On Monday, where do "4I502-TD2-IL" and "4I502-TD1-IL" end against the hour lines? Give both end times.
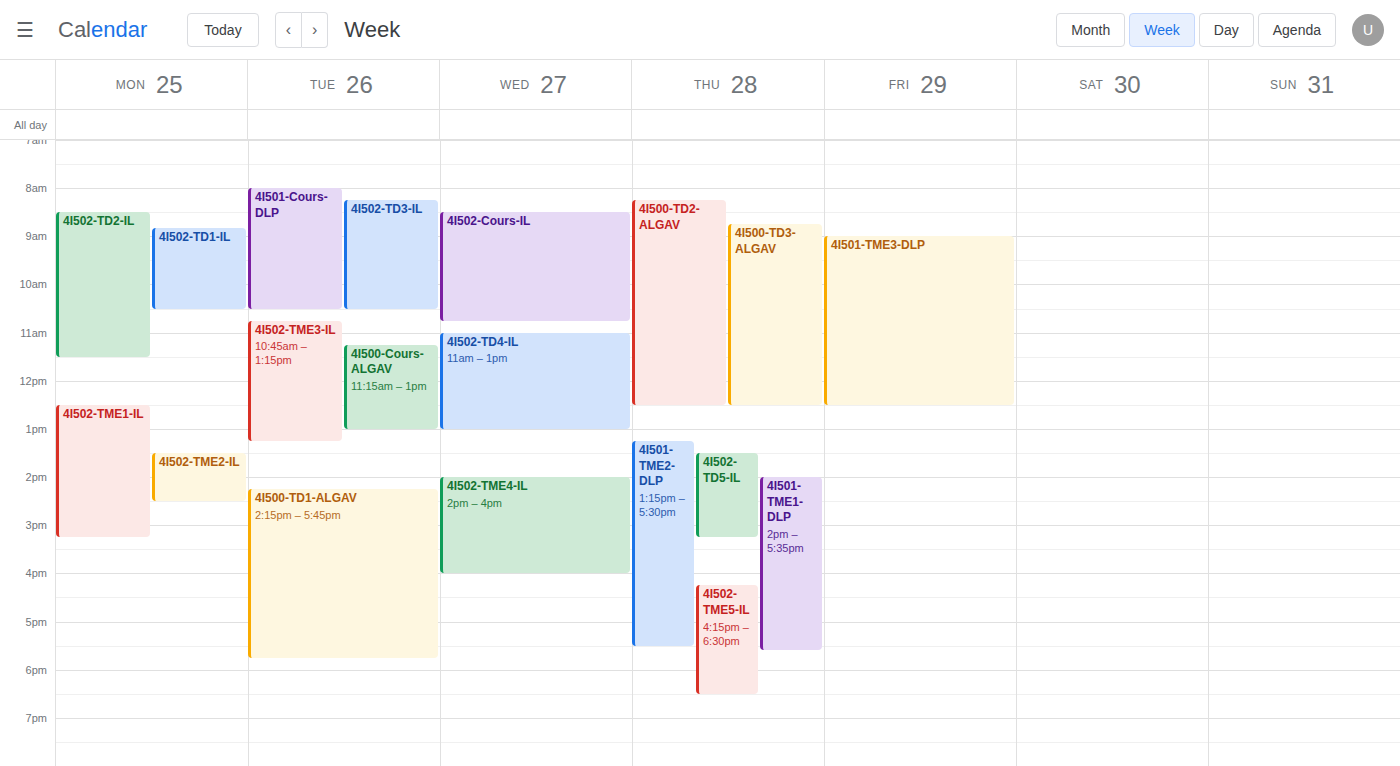
"4I502-TD2-IL": 11:30 AM, halfway between the 11 AM and 12 PM lines. "4I502-TD1-IL": 10:30 AM, halfway between the 10 AM and 11 AM lines.